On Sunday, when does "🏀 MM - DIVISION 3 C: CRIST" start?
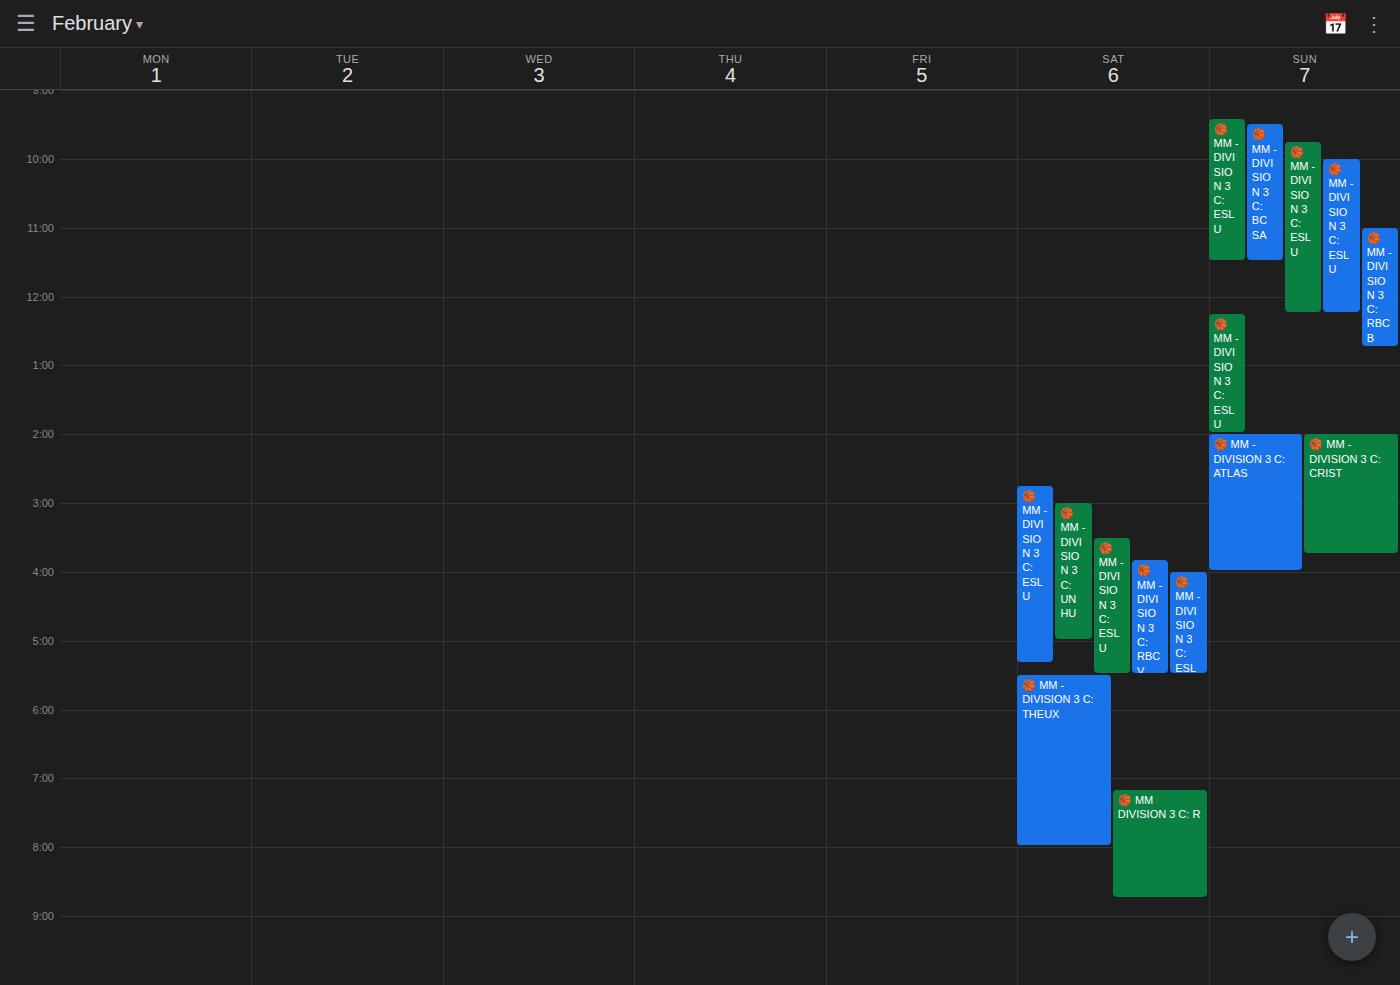
14:00